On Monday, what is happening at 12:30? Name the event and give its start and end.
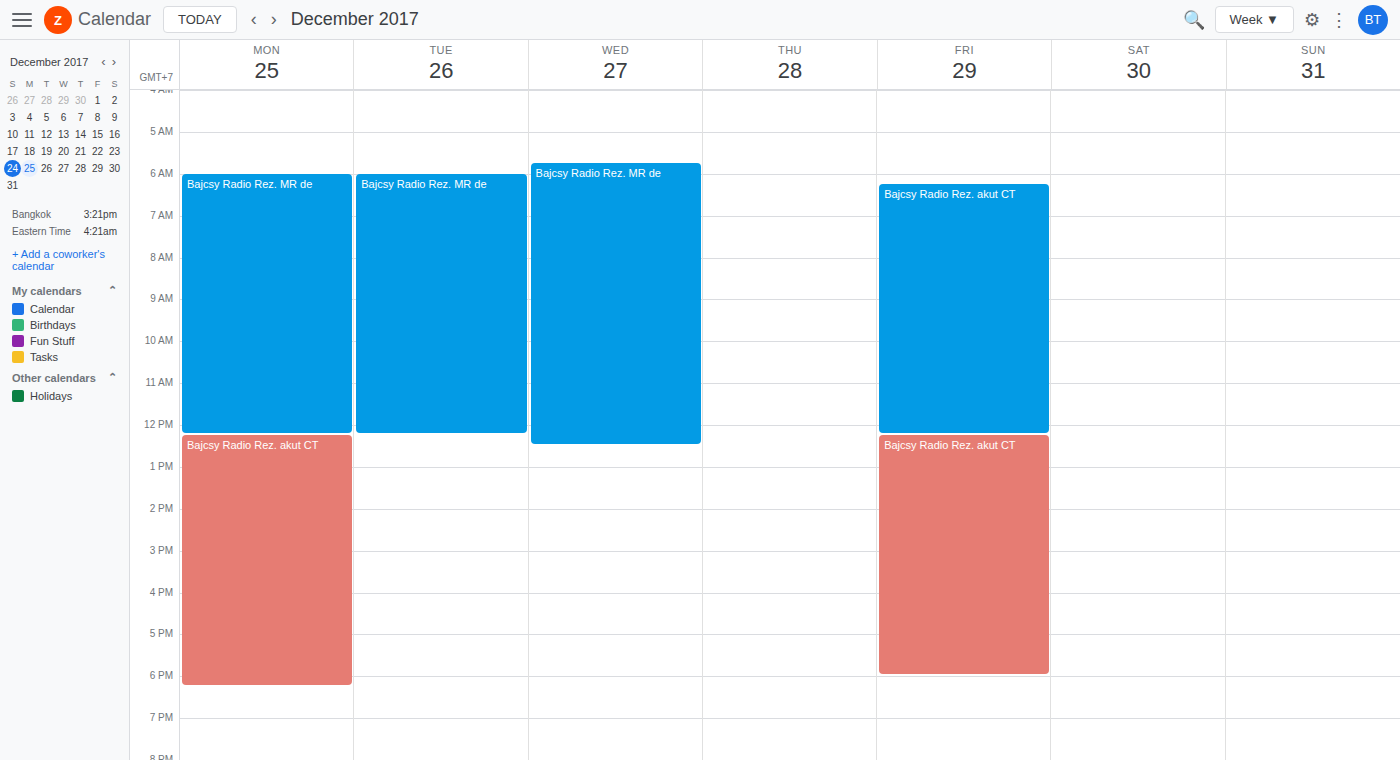
"Bajcsy Radio Rez. akut CT", 12:15 to 18:15